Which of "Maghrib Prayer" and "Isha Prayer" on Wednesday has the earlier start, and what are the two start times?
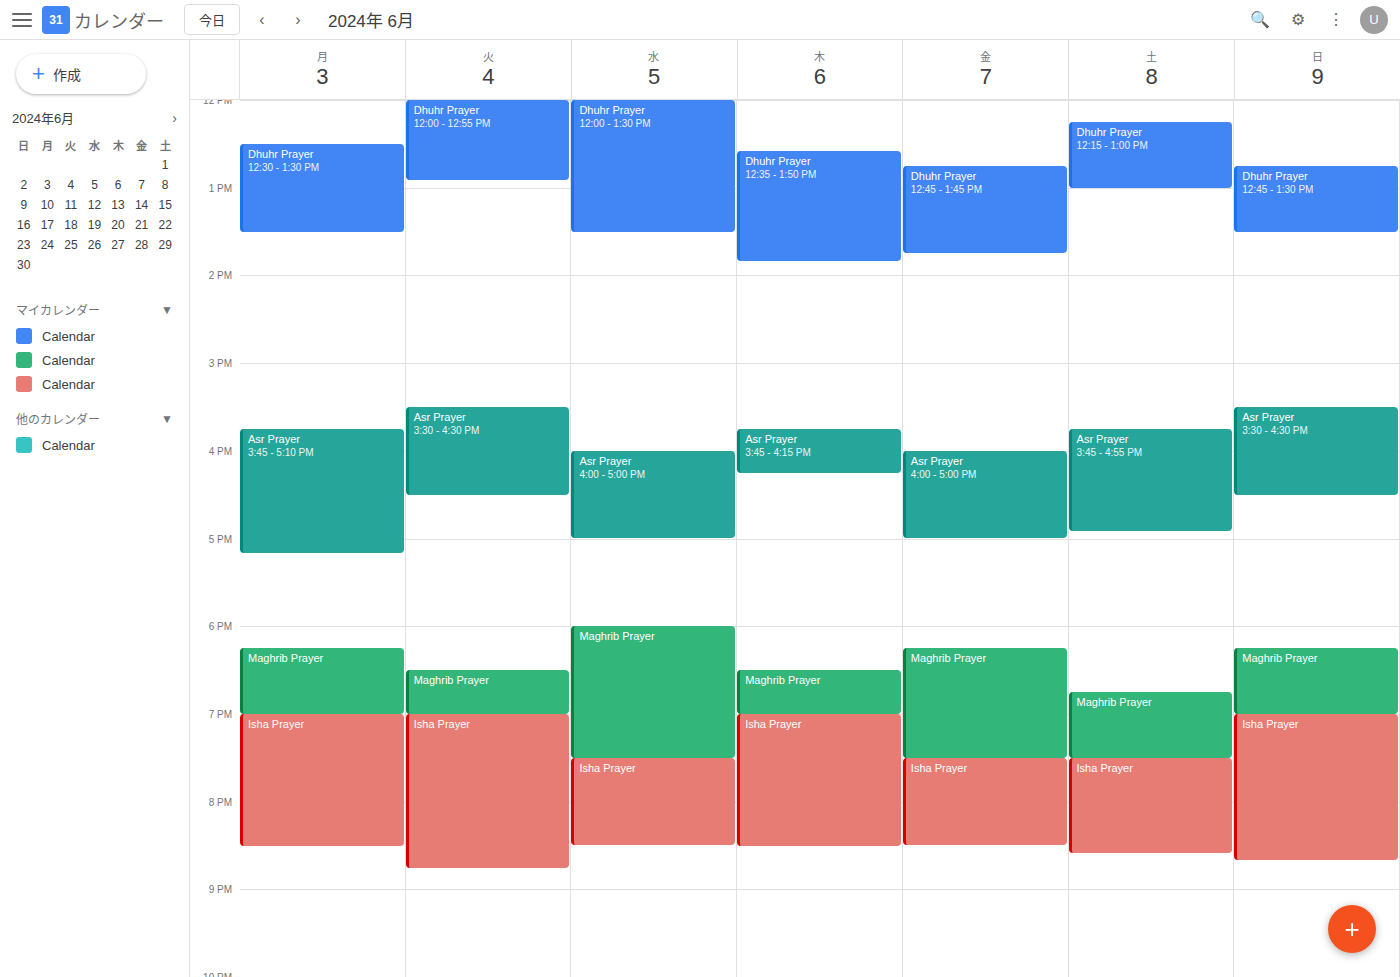
"Maghrib Prayer" 6:00 PM; "Isha Prayer" 7:30 PM.